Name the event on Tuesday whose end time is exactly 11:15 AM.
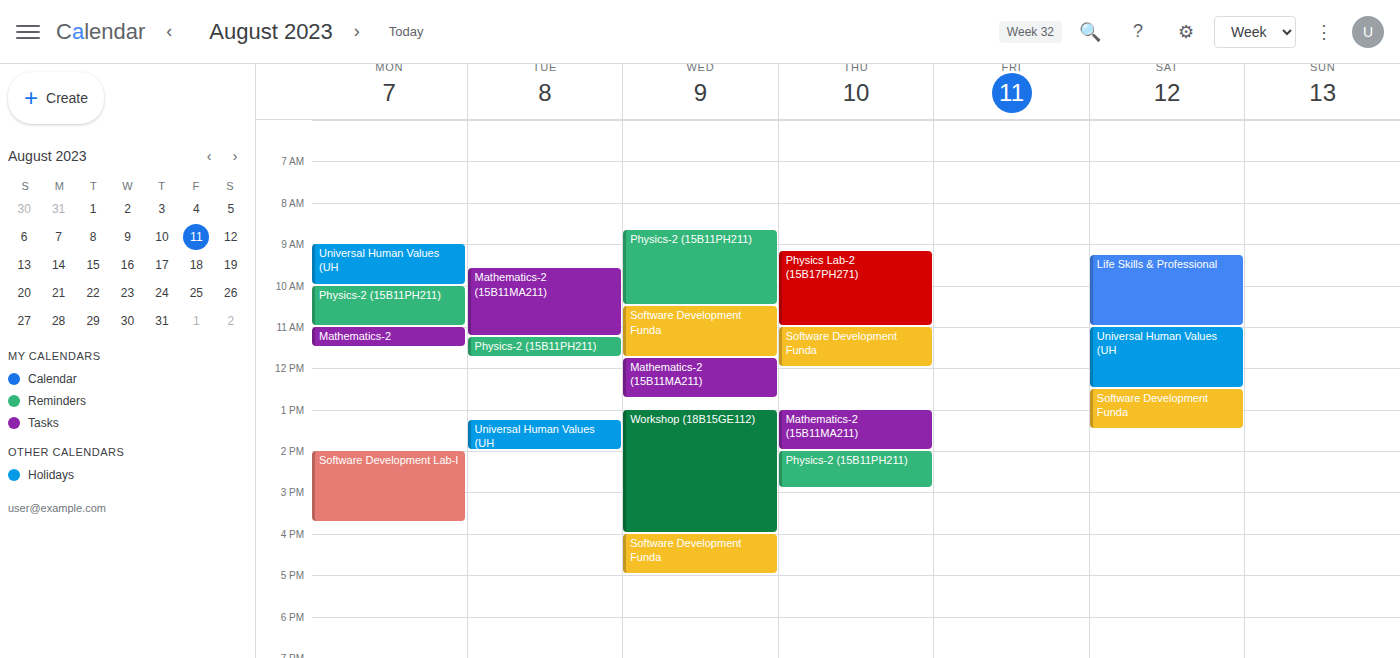
"Mathematics-2 (15B11MA211)"